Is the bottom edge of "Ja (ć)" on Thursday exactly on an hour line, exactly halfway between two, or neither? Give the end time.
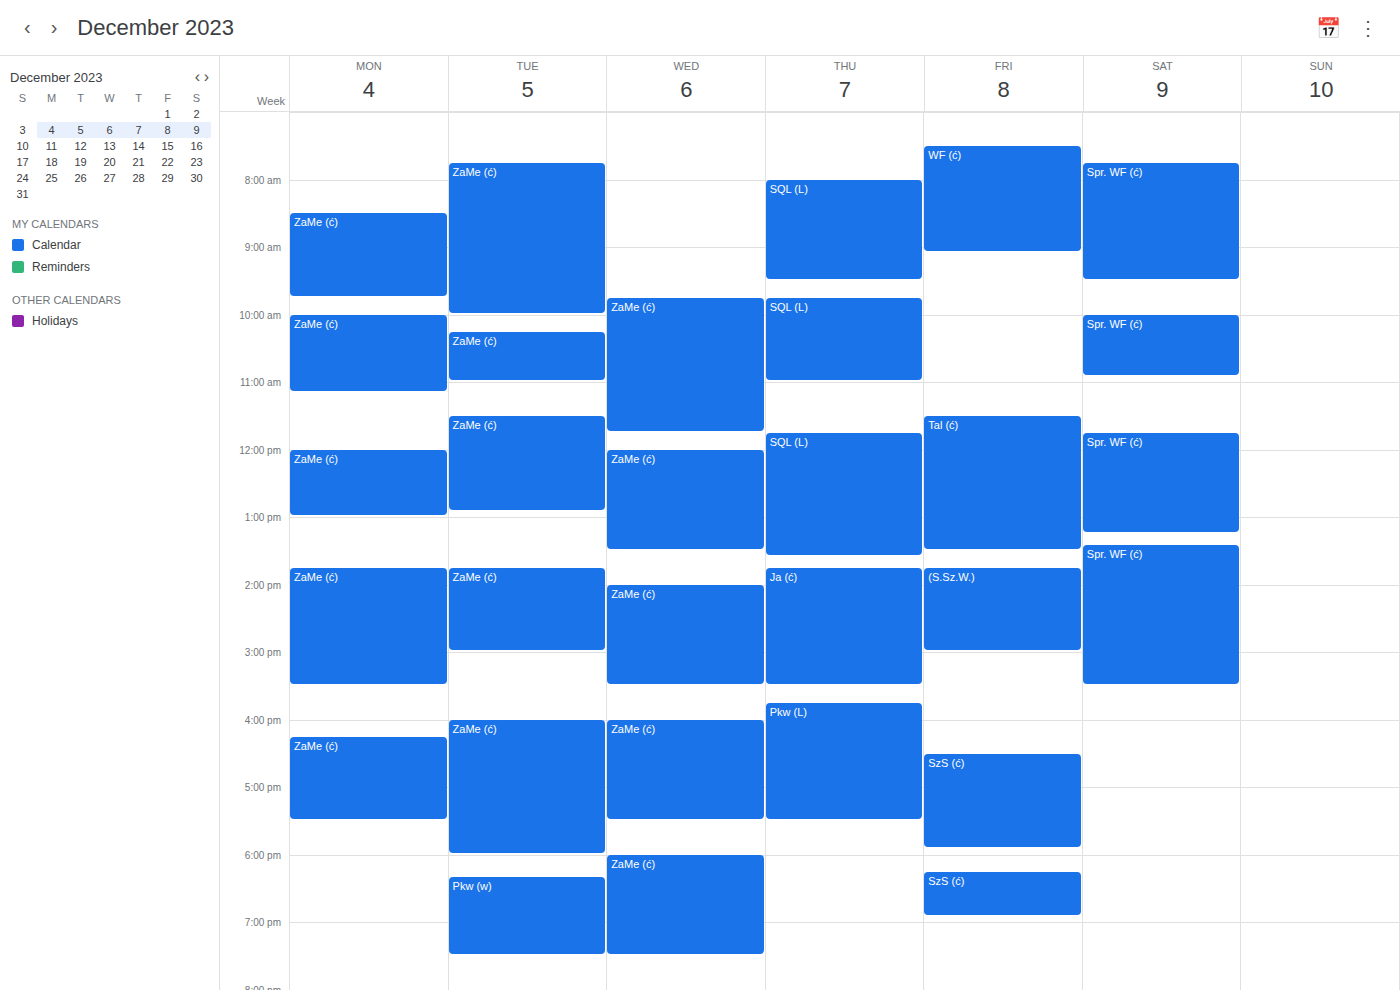
3:30 PM -- halfway between the 3 PM and 4 PM lines.